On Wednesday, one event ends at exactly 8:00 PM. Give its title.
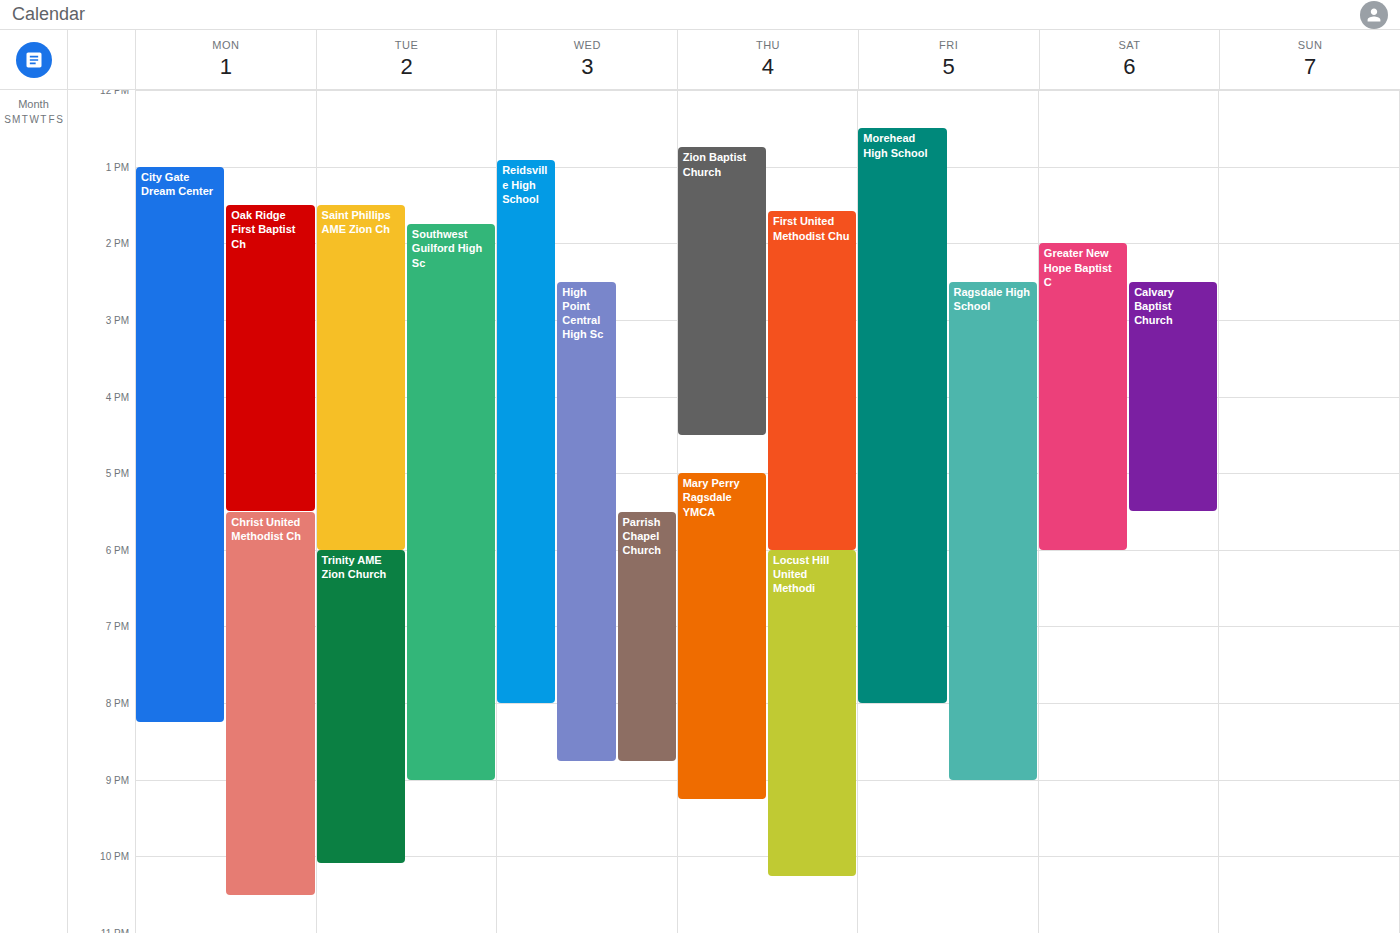
"Reidsville High School"